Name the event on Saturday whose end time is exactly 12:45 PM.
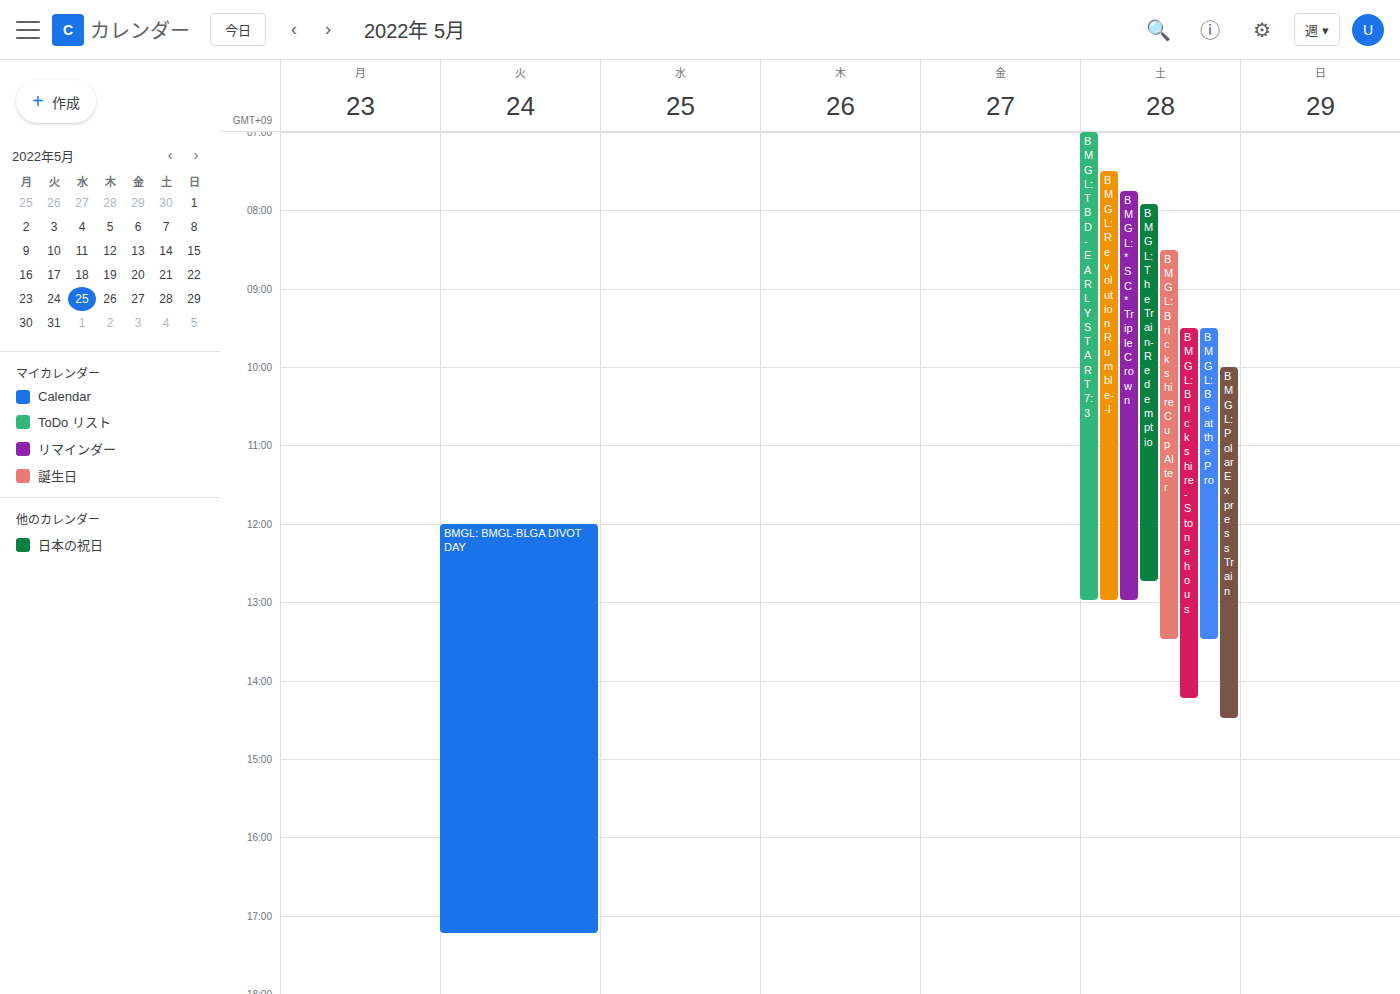
"BMGL: The Train- Redemptio"